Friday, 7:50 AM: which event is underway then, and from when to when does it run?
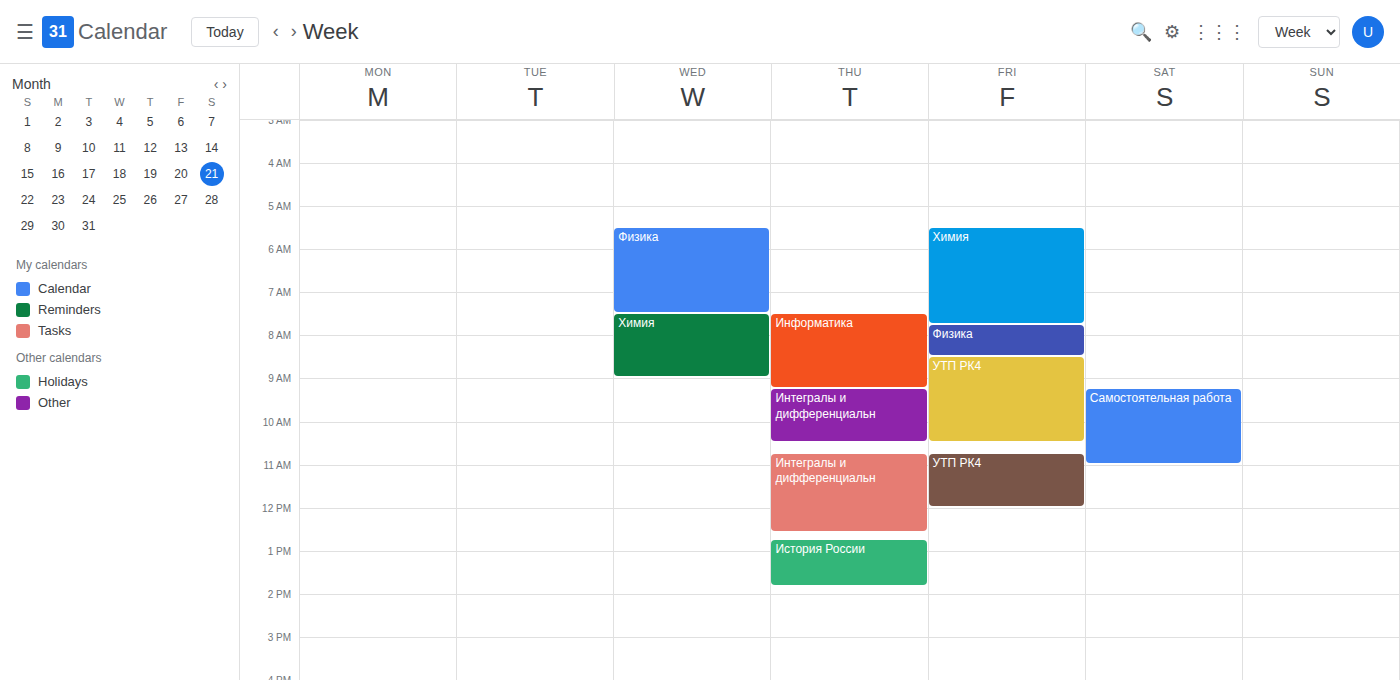
"Физика", 7:45 AM to 8:30 AM